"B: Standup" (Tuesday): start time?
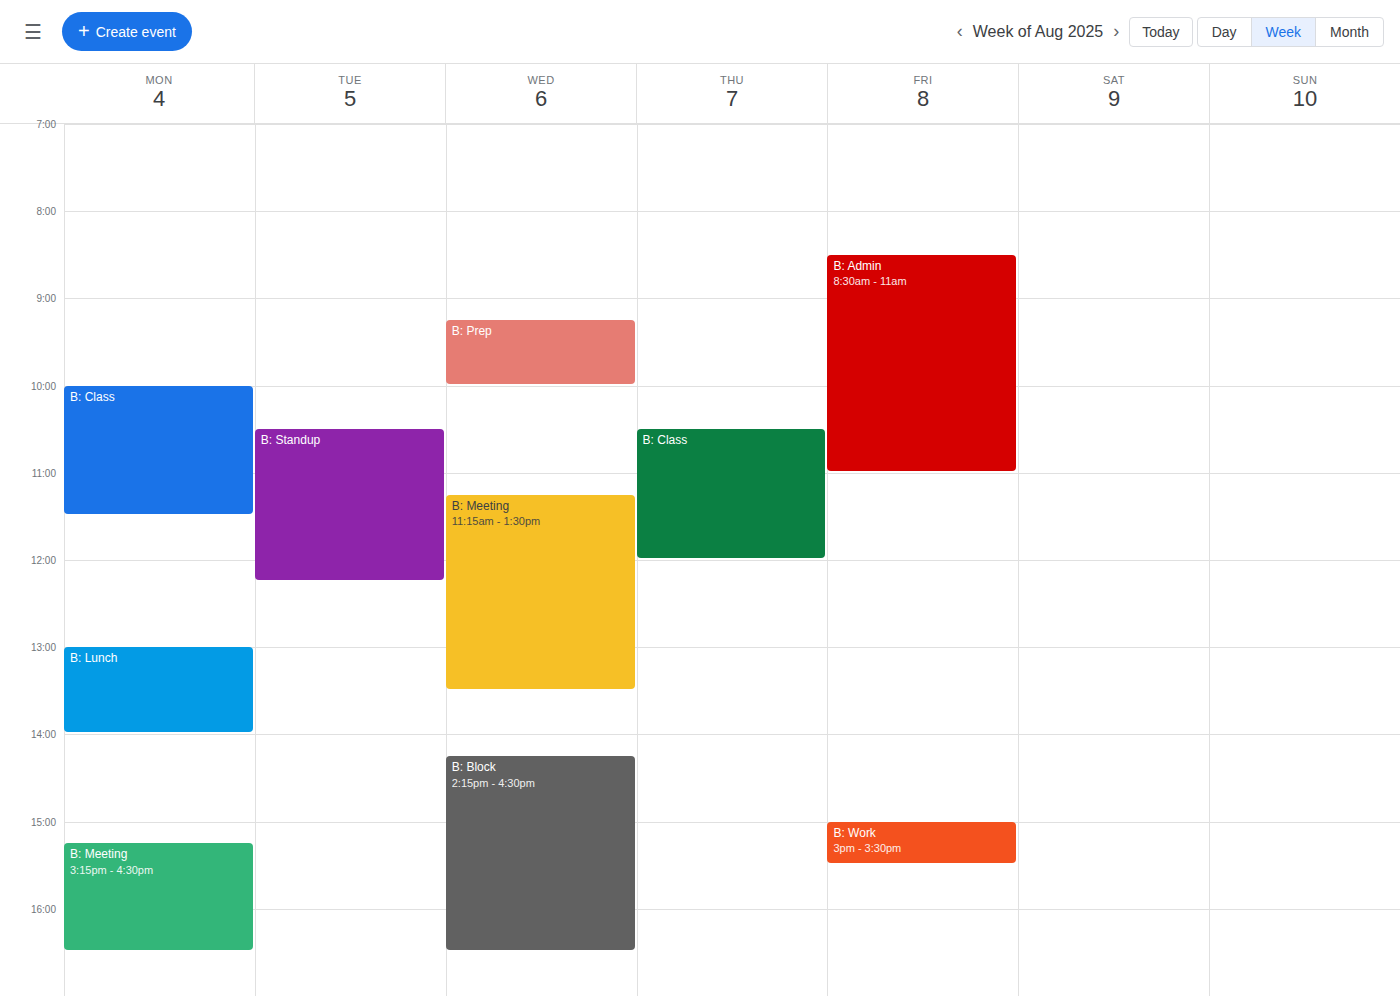
10:30 AM